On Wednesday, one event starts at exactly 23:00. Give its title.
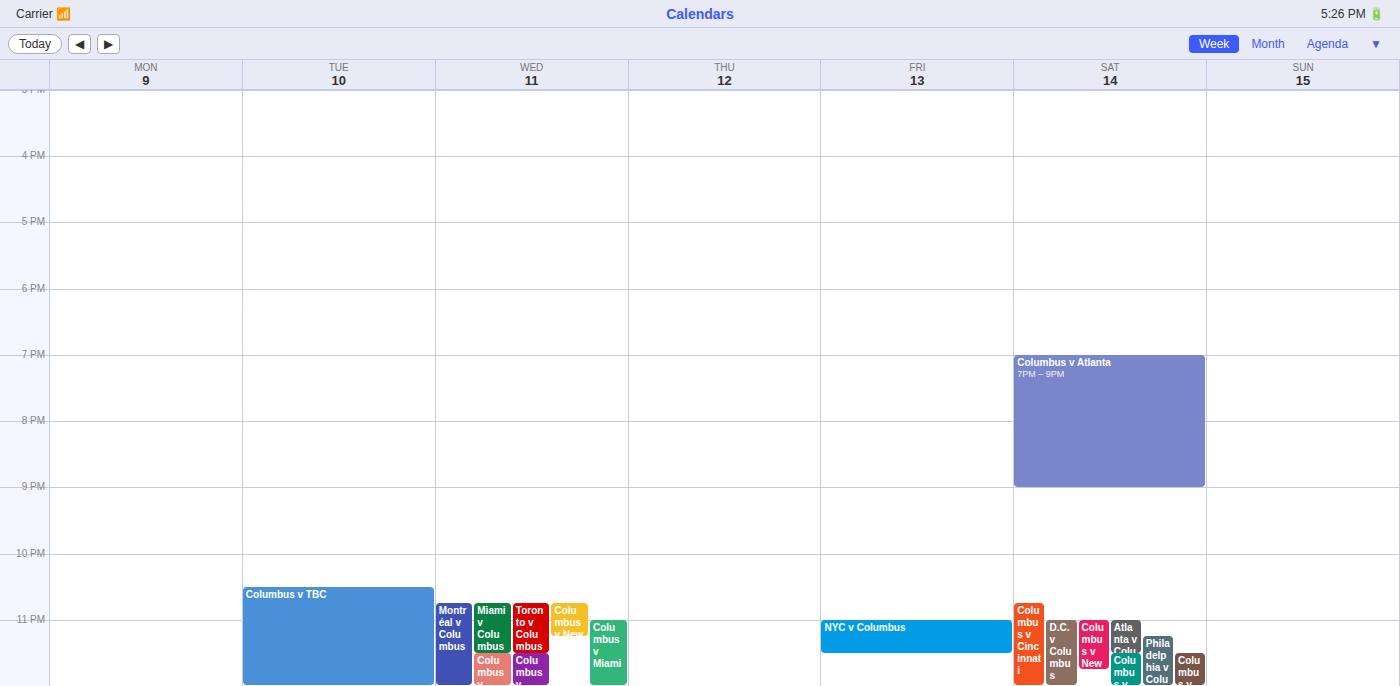
"Columbus v Miami"